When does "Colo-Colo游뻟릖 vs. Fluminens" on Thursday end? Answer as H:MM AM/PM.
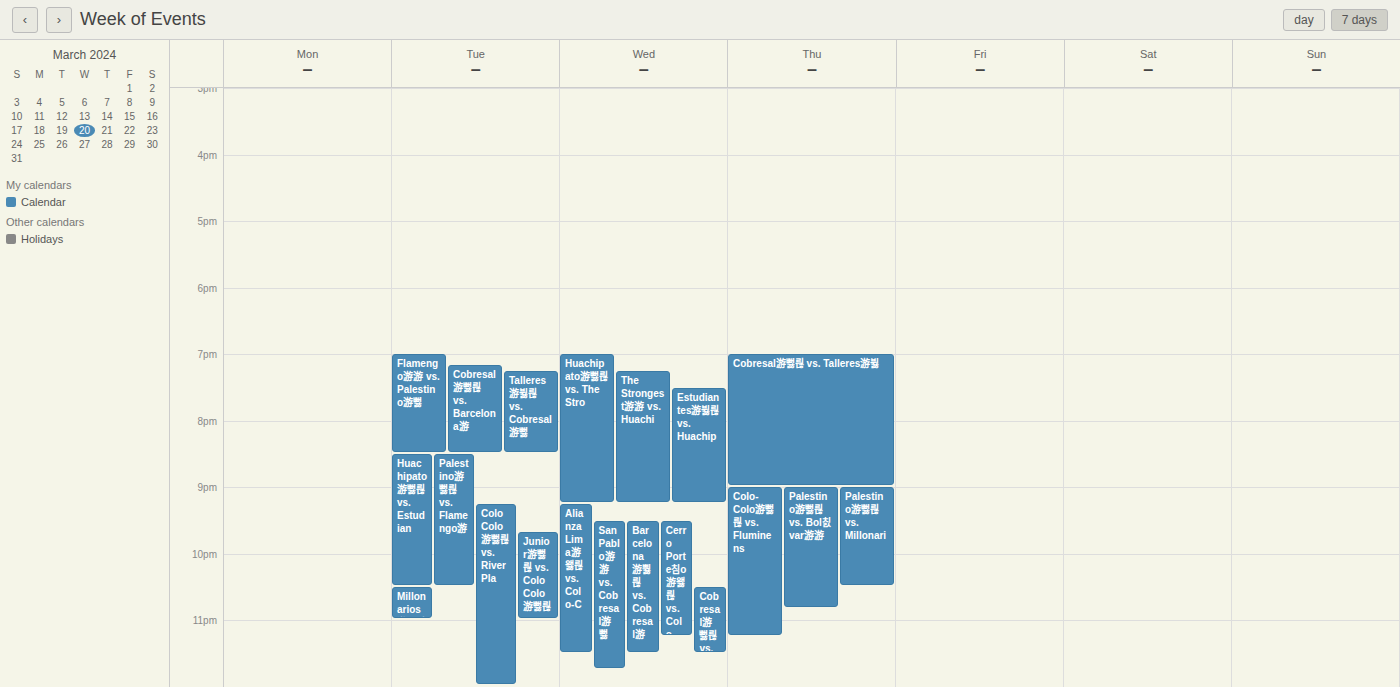
11:15 PM